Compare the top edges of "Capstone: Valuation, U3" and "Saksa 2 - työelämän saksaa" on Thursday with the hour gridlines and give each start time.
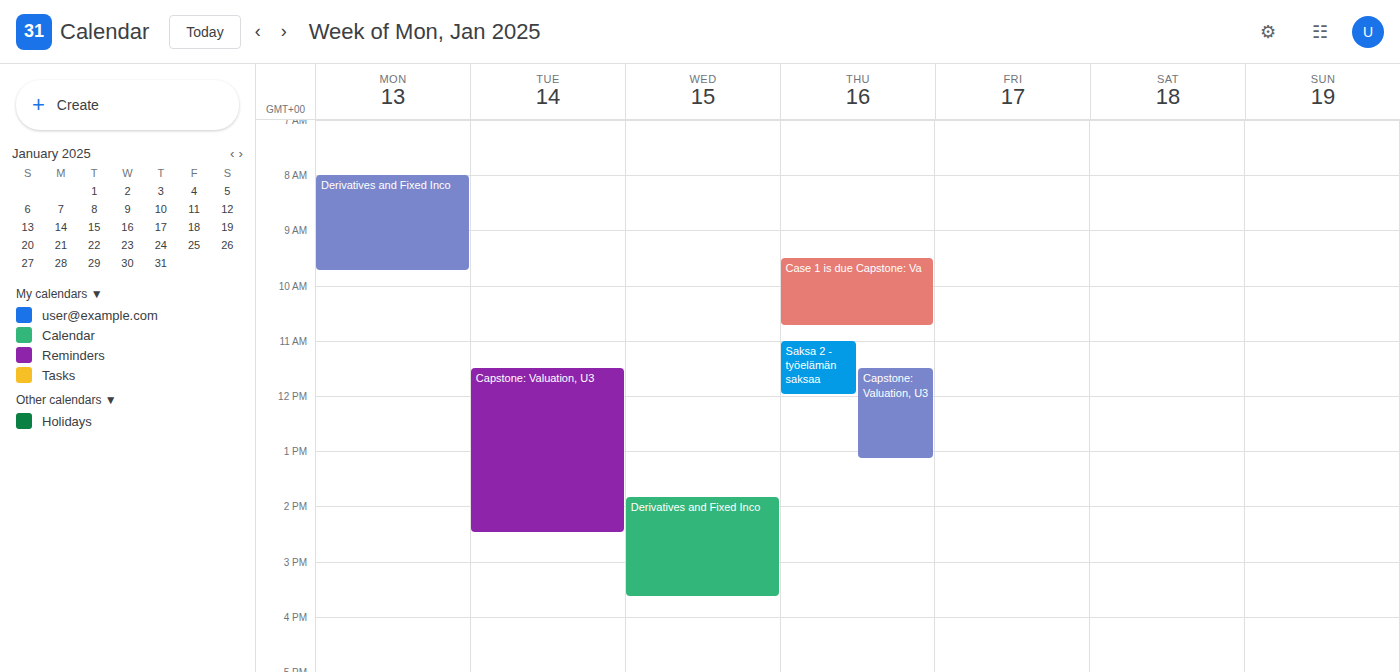
"Capstone: Valuation, U3": 11:30 AM, halfway between the 11 AM and 12 PM lines. "Saksa 2 - työelämän saksaa": 11:00 AM, exactly on the 11 AM line.